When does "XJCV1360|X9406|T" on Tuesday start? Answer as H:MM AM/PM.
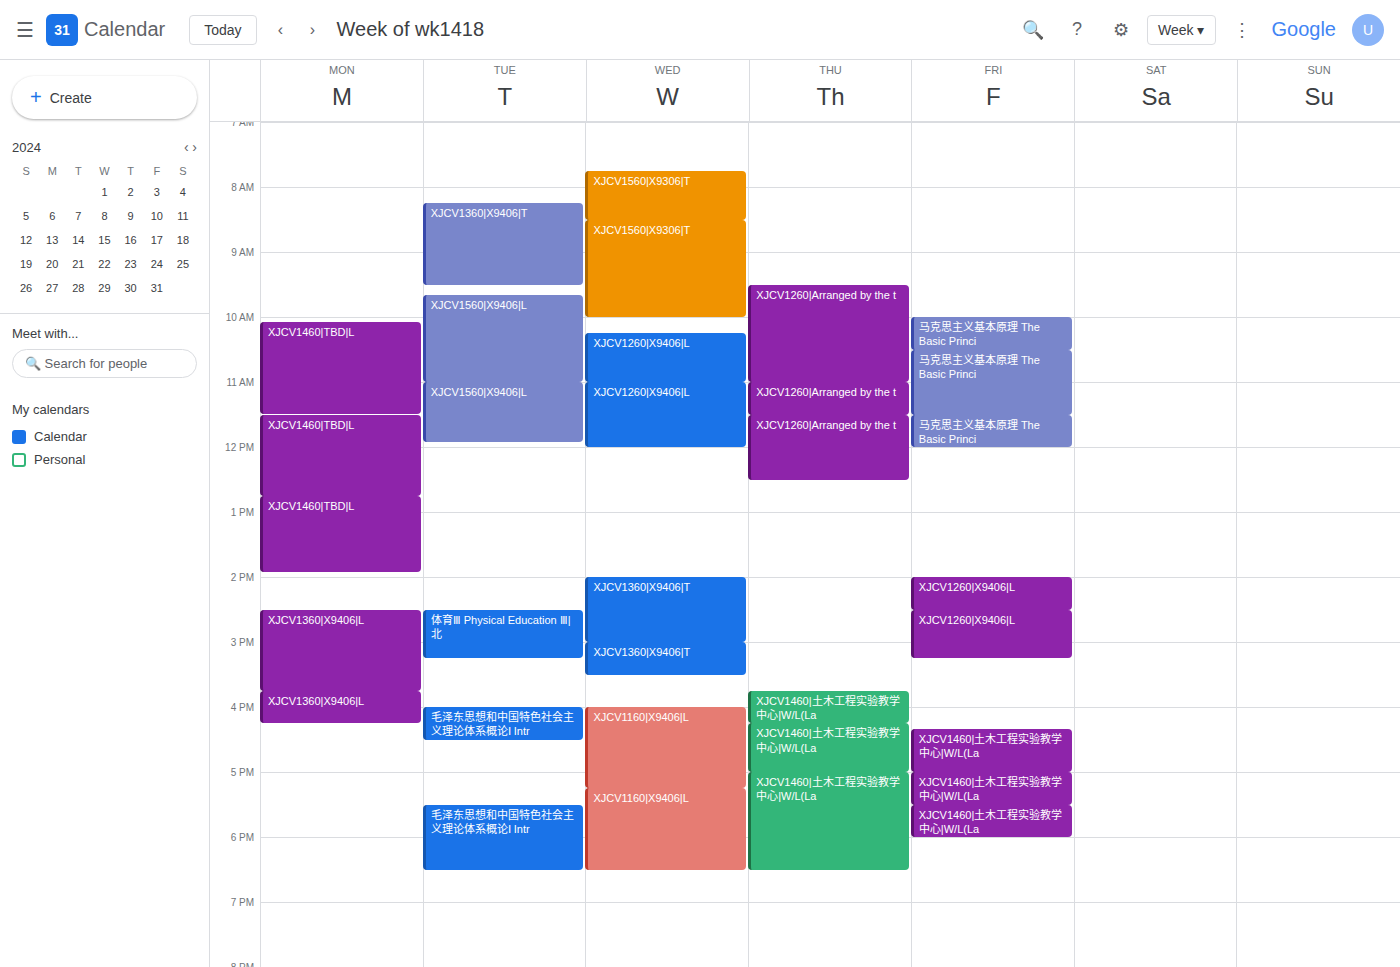
8:15 AM